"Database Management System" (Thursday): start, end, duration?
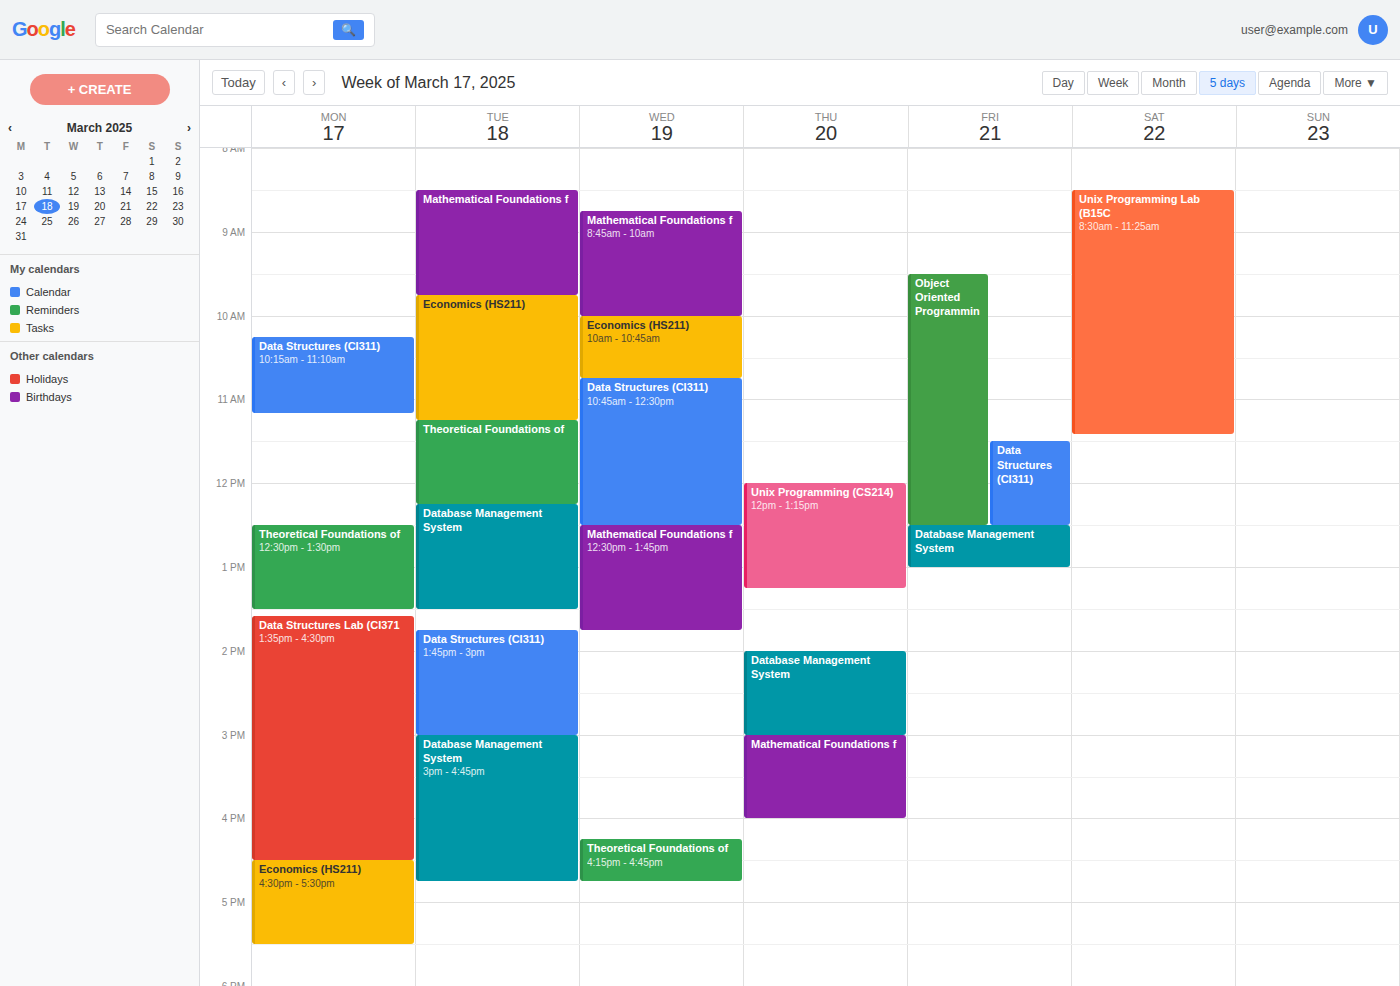
2:00 PM to 3:00 PM, 1 hour